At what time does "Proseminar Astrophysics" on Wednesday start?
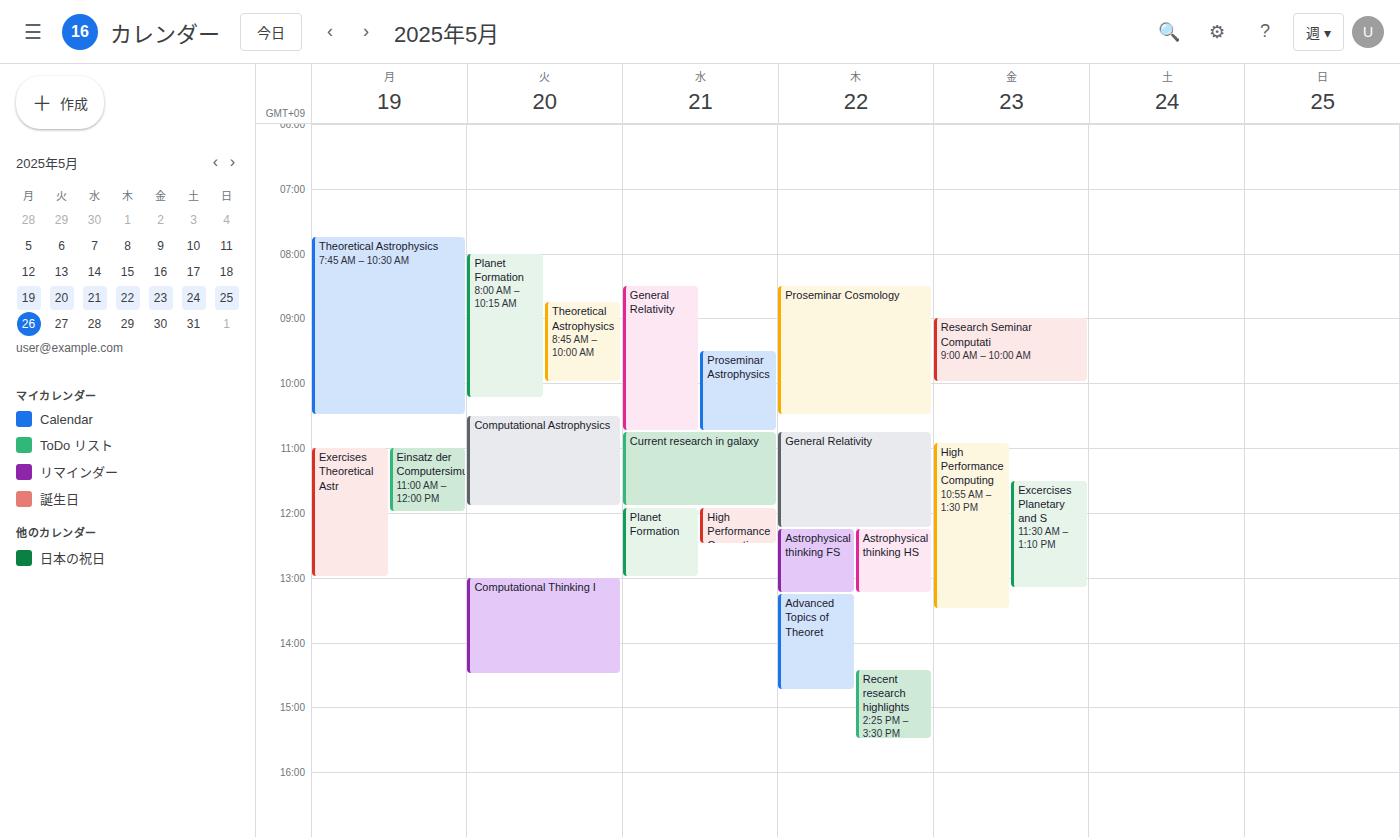
9:30 AM